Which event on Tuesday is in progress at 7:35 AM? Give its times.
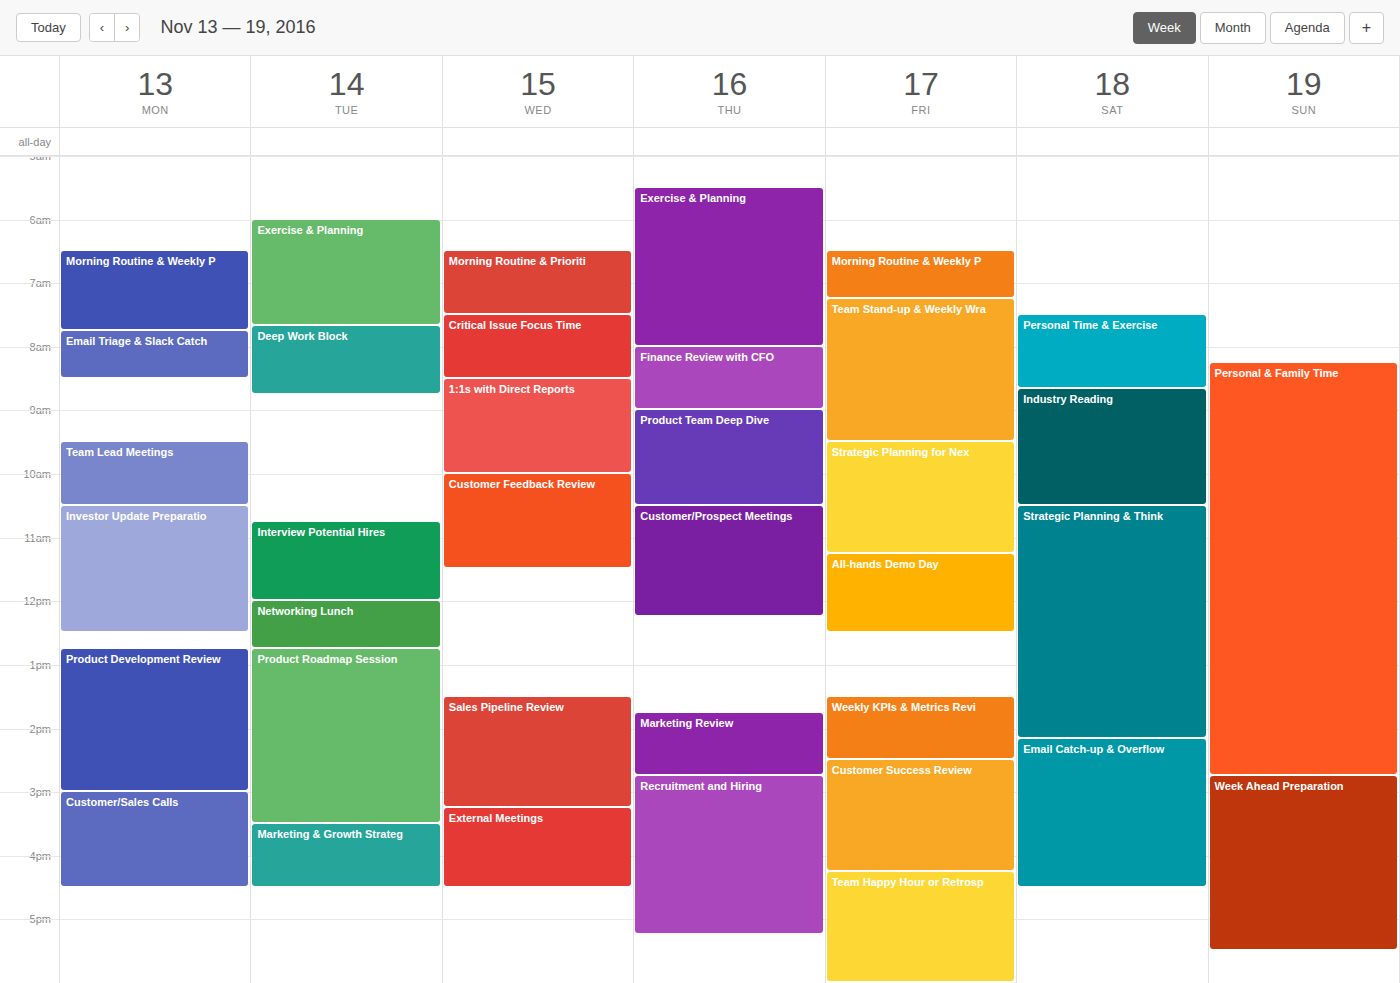
"Exercise & Planning", 6:00 AM to 7:40 AM